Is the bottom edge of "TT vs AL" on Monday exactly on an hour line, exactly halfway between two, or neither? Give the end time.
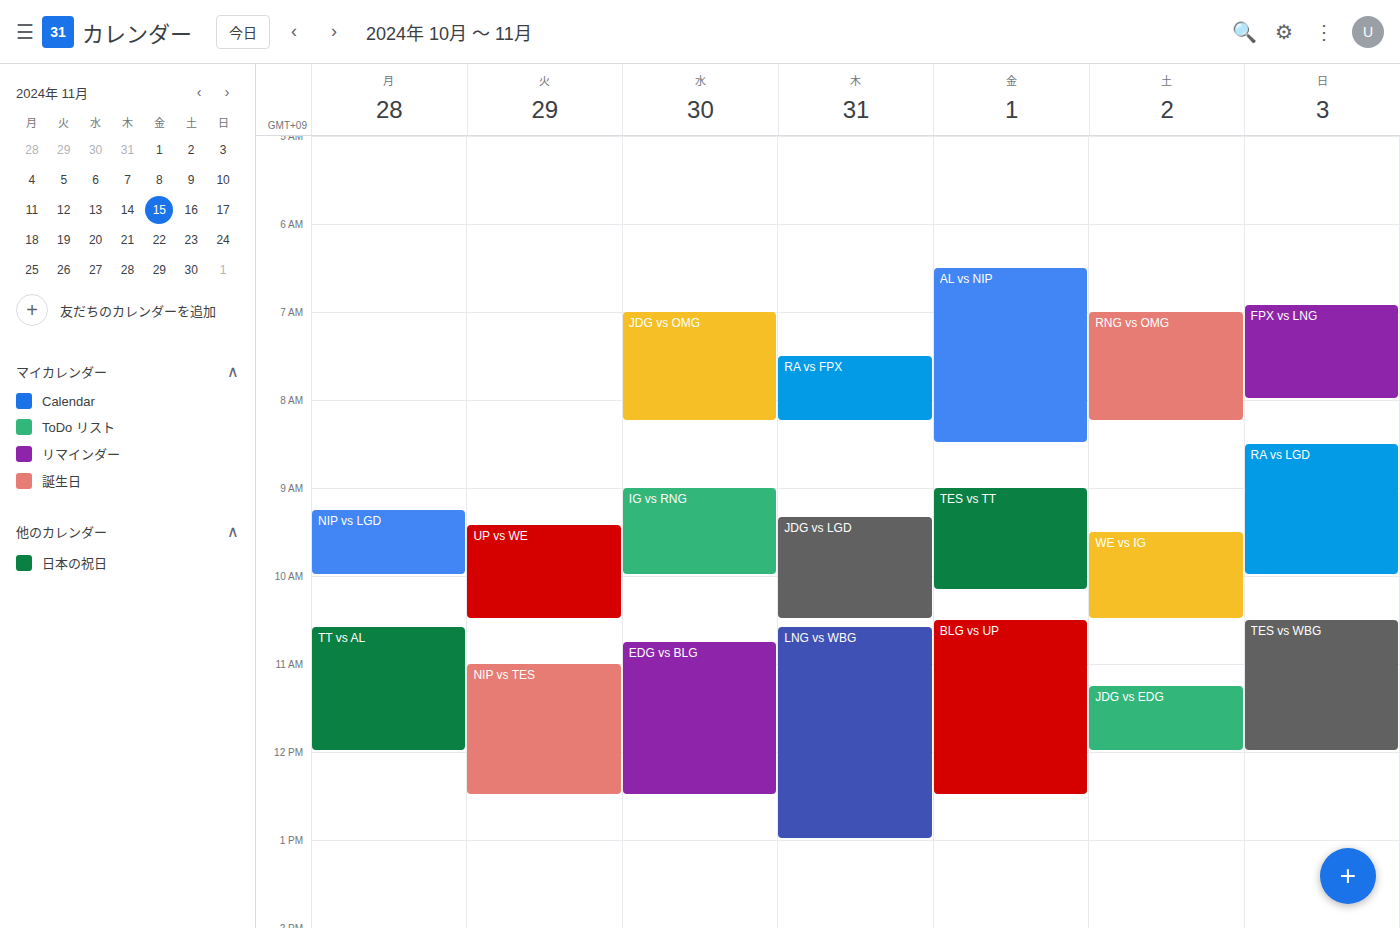
12:00 PM -- exactly on the 12 PM line.